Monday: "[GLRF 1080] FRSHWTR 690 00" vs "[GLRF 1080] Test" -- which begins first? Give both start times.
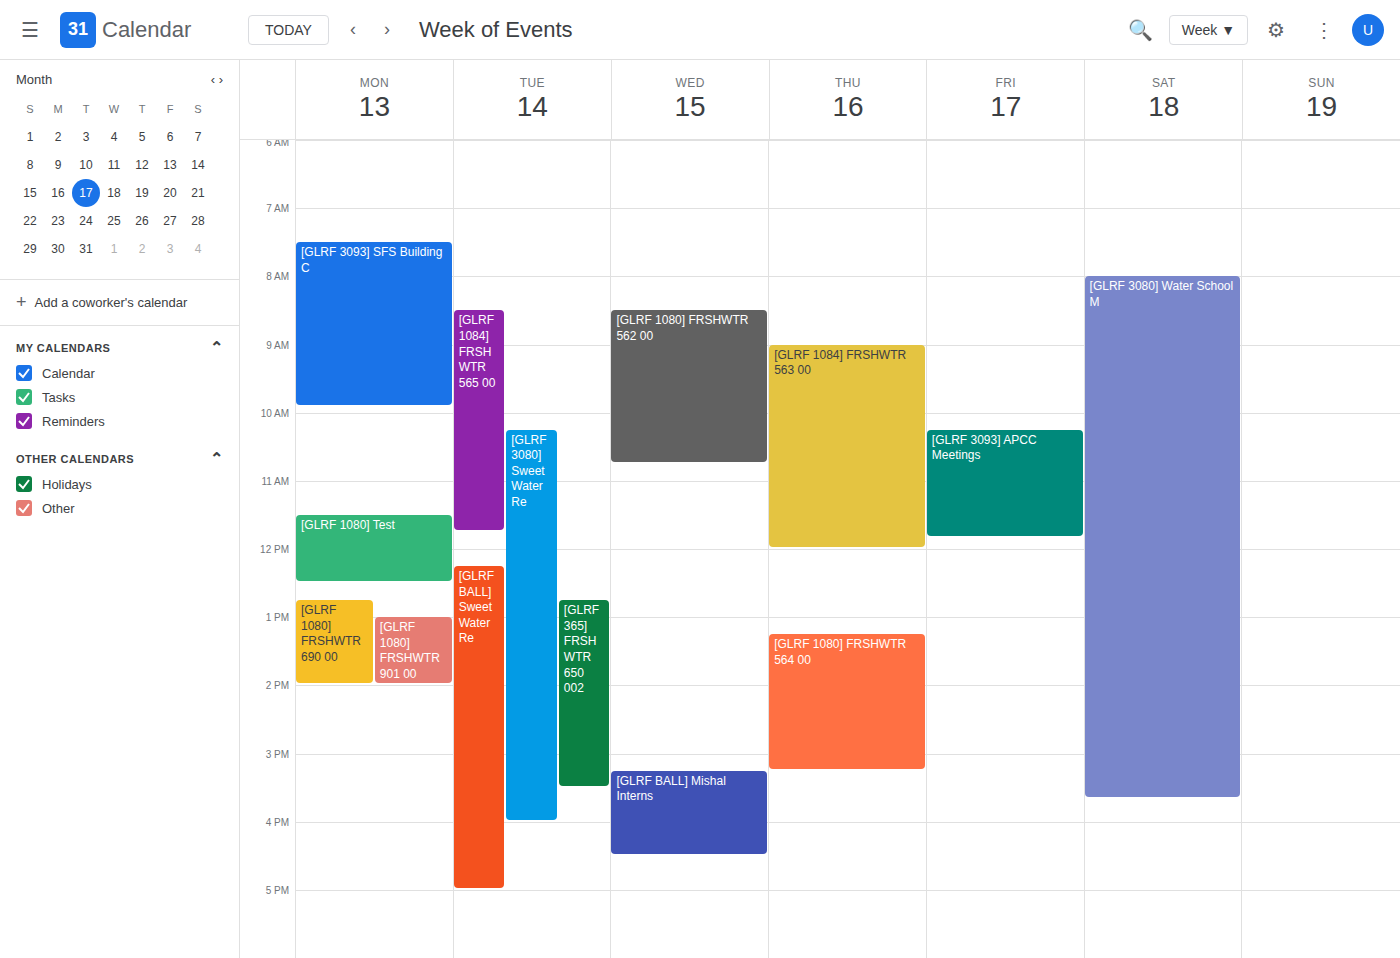
"[GLRF 1080] Test" 11:30 AM; "[GLRF 1080] FRSHWTR 690 00" 12:45 PM.